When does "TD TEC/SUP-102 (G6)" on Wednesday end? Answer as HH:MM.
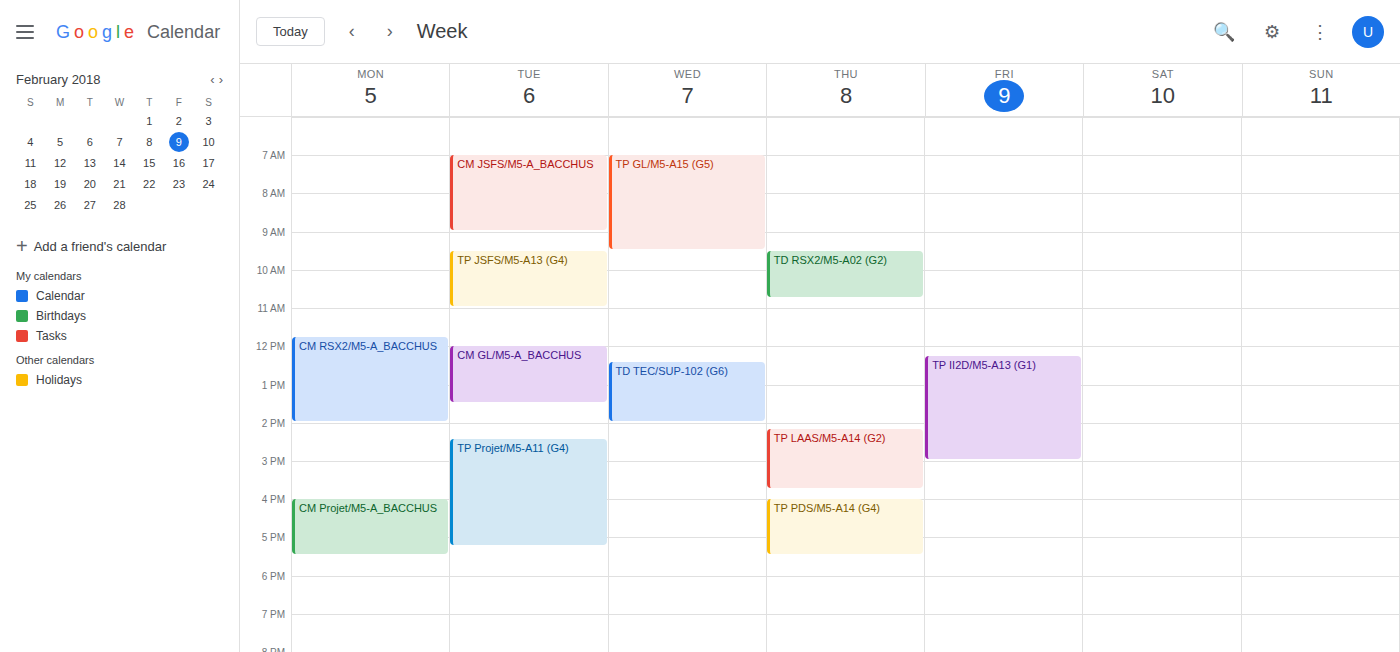
14:00